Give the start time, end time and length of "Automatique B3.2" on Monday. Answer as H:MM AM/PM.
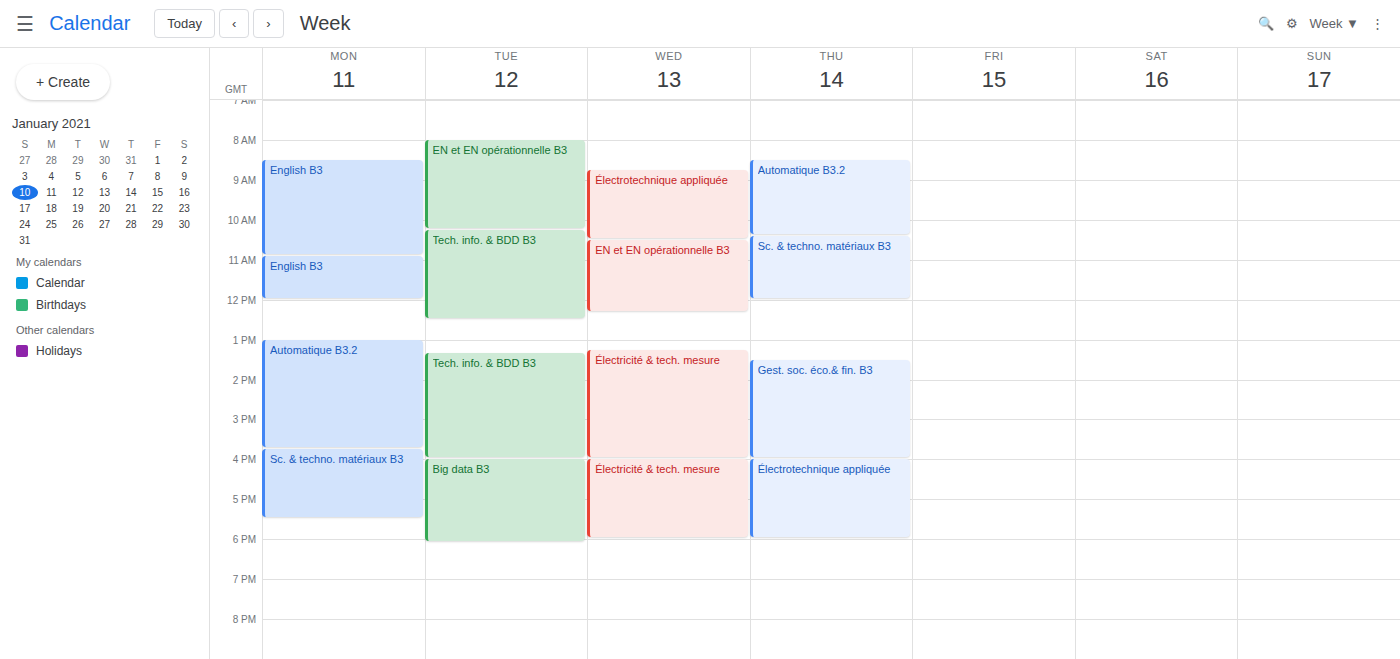
1:00 PM to 3:45 PM, 2 hours 45 minutes